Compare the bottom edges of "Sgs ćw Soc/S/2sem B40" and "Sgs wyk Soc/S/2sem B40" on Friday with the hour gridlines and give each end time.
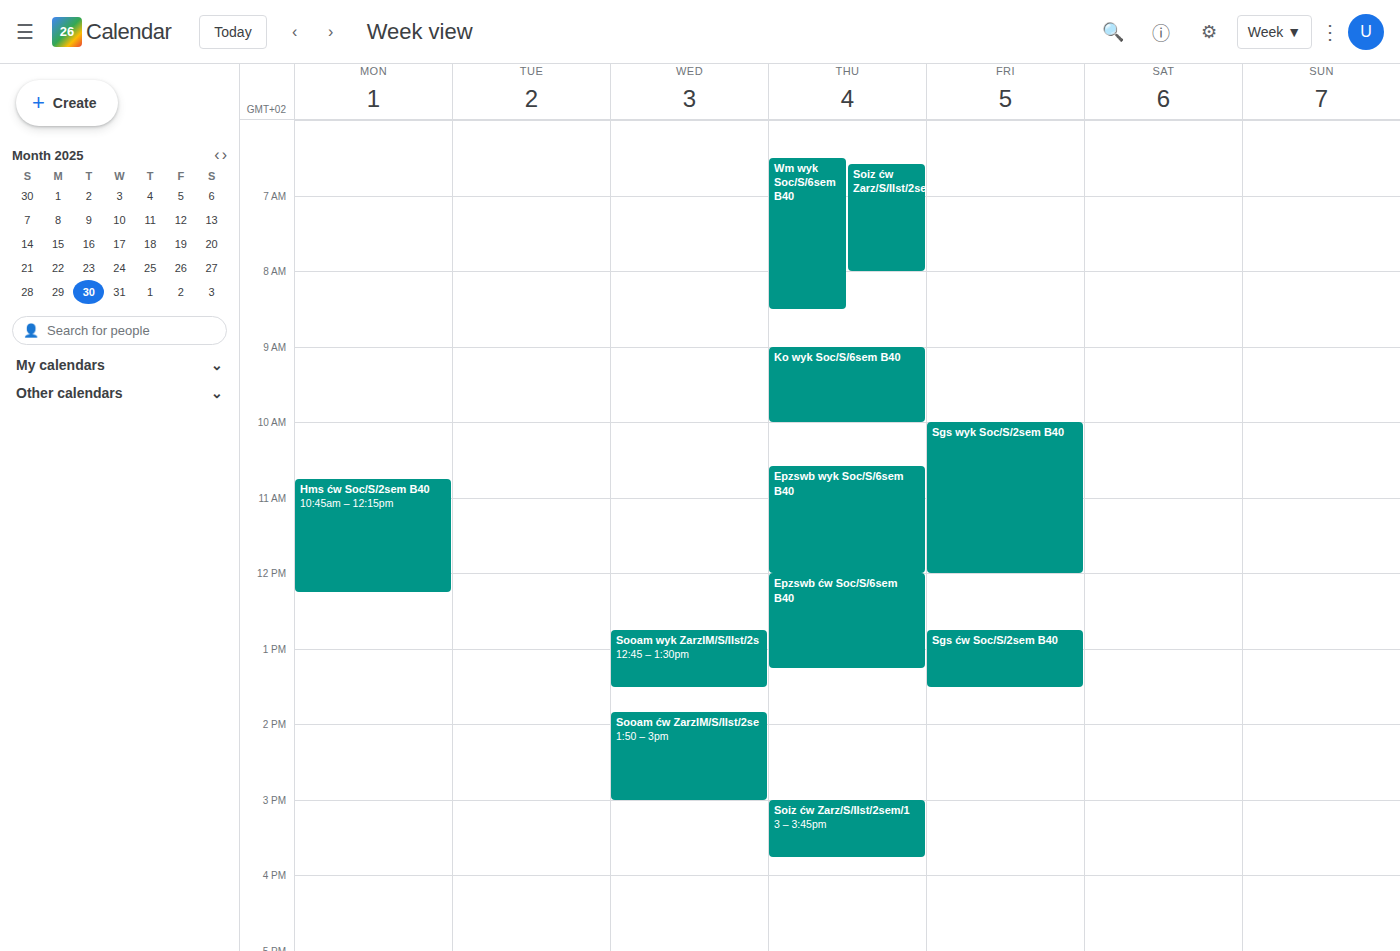
"Sgs ćw Soc/S/2sem B40": 1:30 PM, halfway between the 1 PM and 2 PM lines. "Sgs wyk Soc/S/2sem B40": 12:00 PM, exactly on the 12 PM line.